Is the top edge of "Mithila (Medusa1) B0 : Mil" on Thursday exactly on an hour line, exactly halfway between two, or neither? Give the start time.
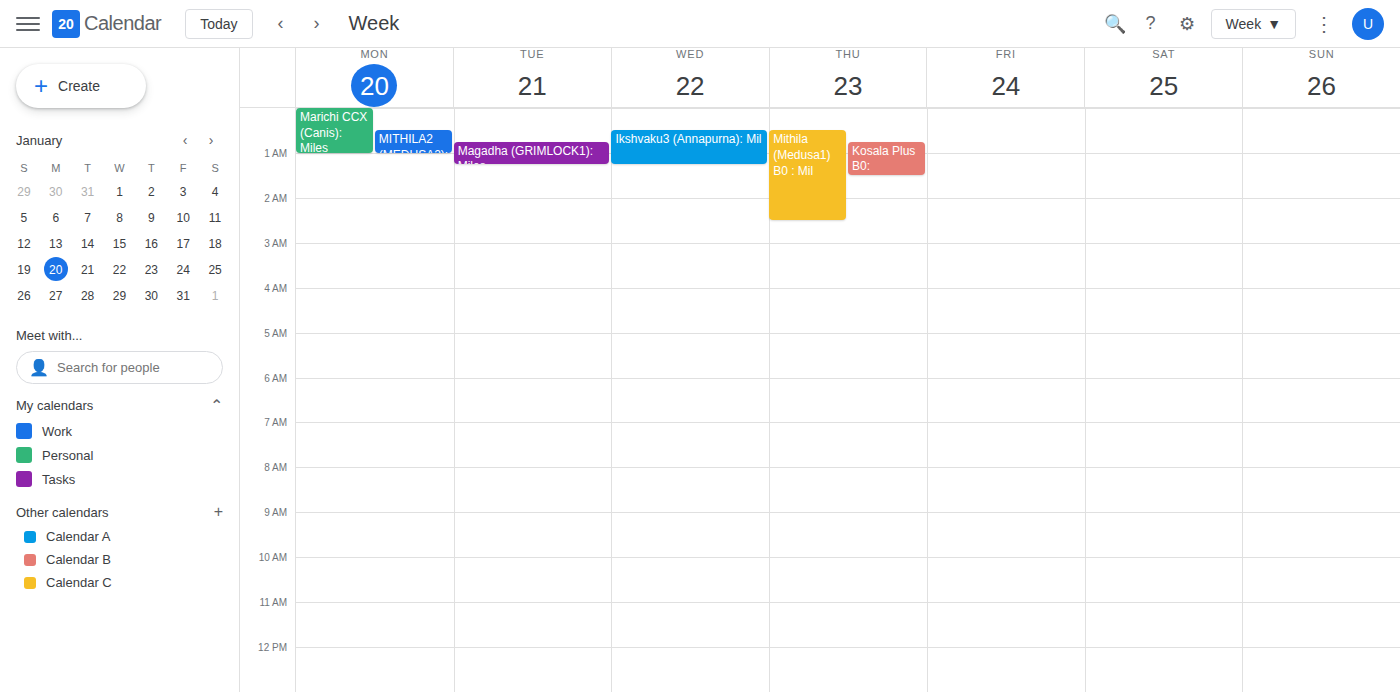
12:30 AM -- halfway between the 12 AM and 1 AM lines.